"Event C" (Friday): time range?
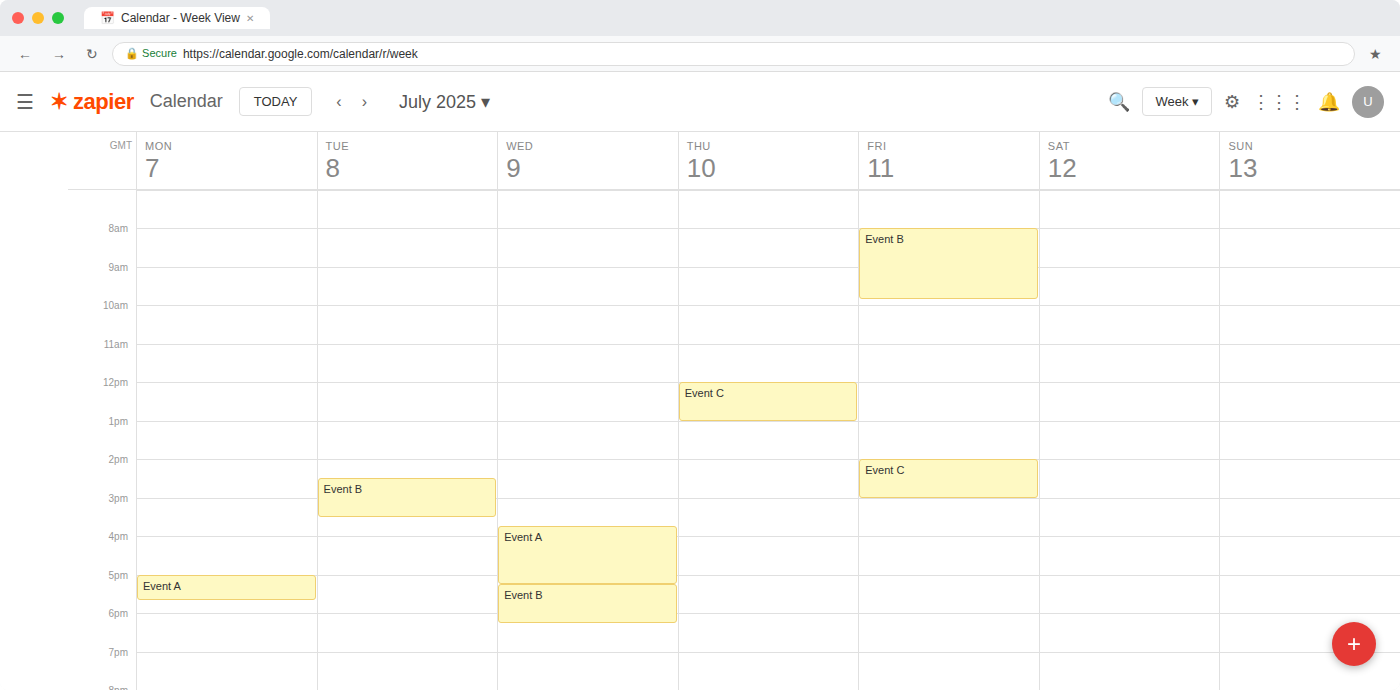
2:00 PM to 3:00 PM